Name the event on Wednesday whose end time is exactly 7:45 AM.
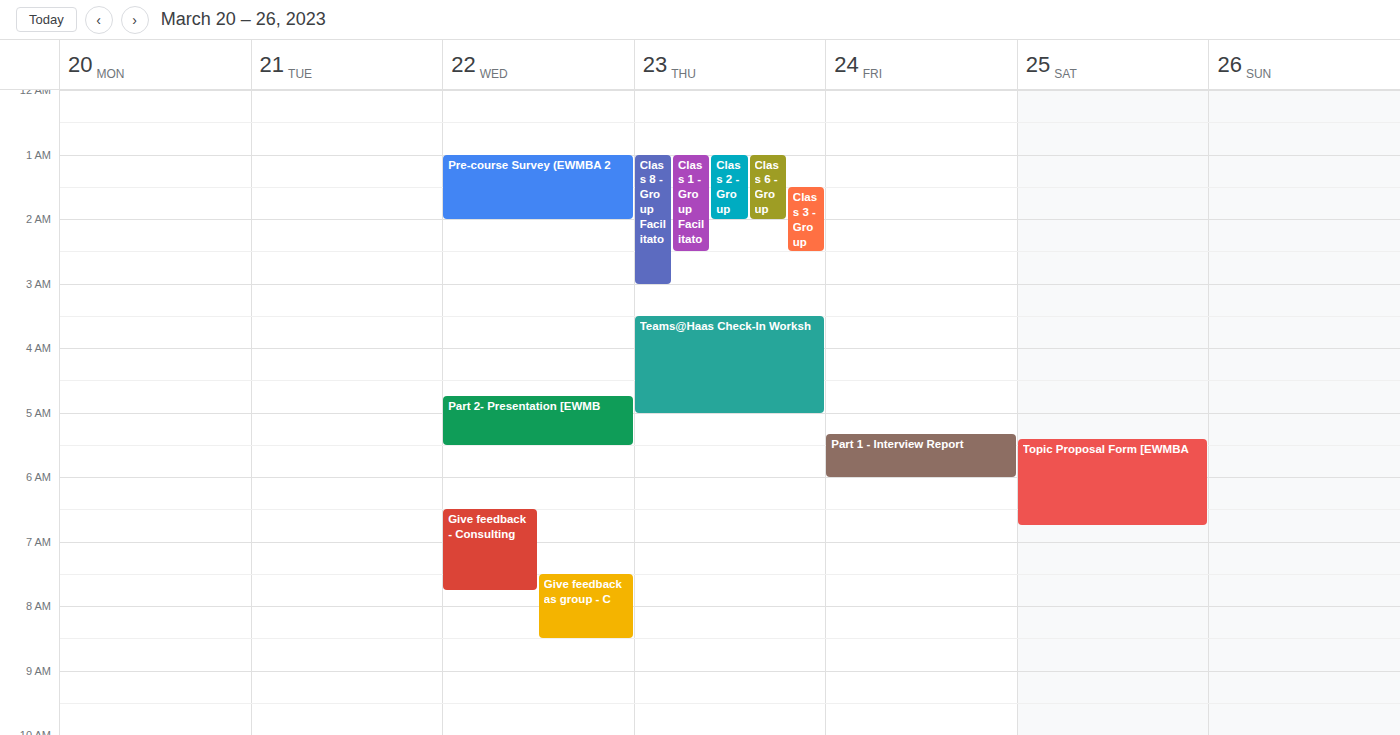
"Give feedback - Consulting"